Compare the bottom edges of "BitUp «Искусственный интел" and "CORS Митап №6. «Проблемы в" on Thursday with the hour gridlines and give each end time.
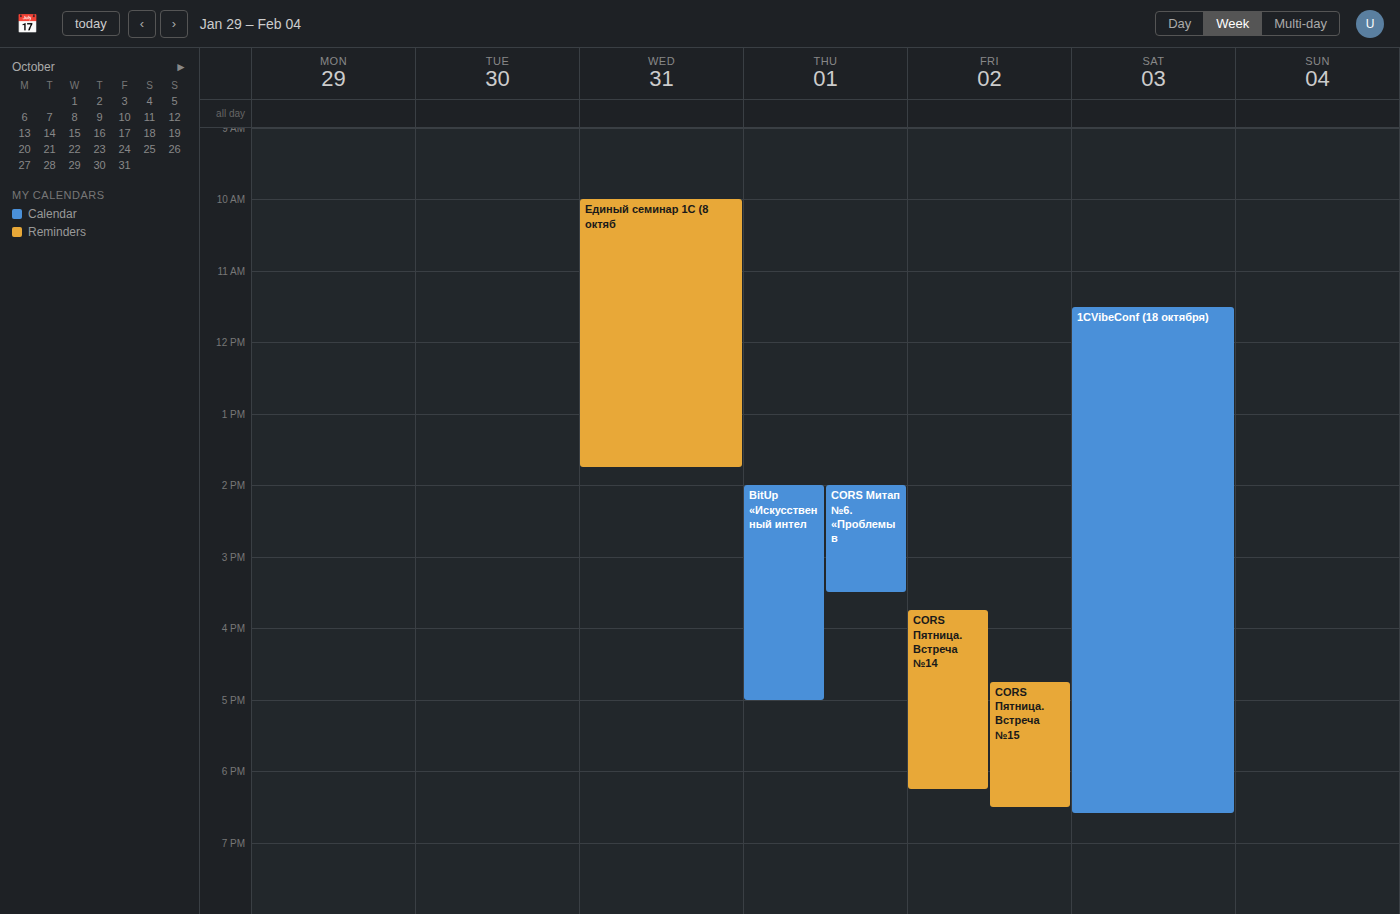
"BitUp «Искусственный интел": 5:00 PM, exactly on the 5 PM line. "CORS Митап №6. «Проблемы в": 3:30 PM, halfway between the 3 PM and 4 PM lines.